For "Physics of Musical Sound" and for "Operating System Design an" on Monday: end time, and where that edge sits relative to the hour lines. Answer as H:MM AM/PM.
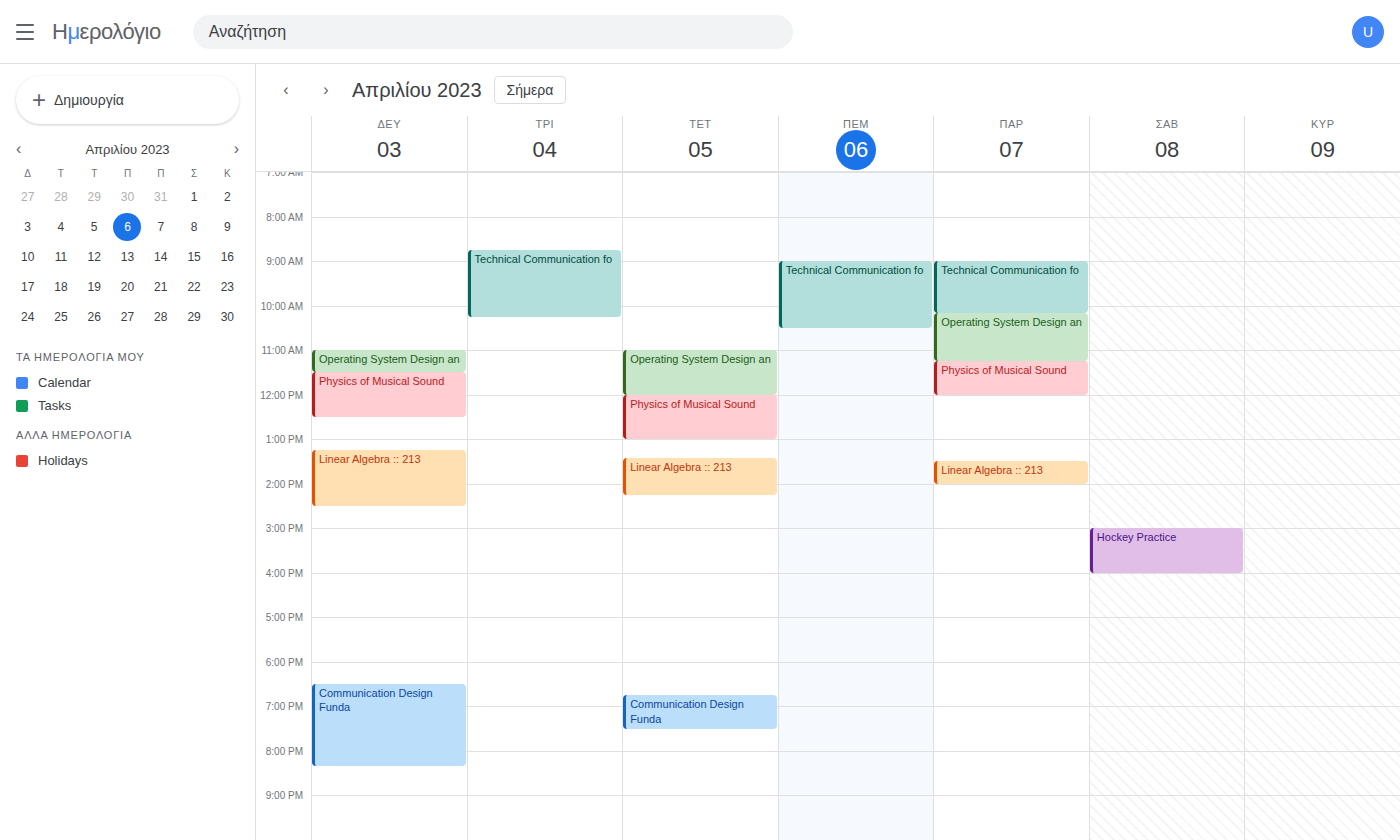
"Physics of Musical Sound": 12:30 PM, halfway between the 12 PM and 1 PM lines. "Operating System Design an": 11:30 AM, halfway between the 11 AM and 12 PM lines.